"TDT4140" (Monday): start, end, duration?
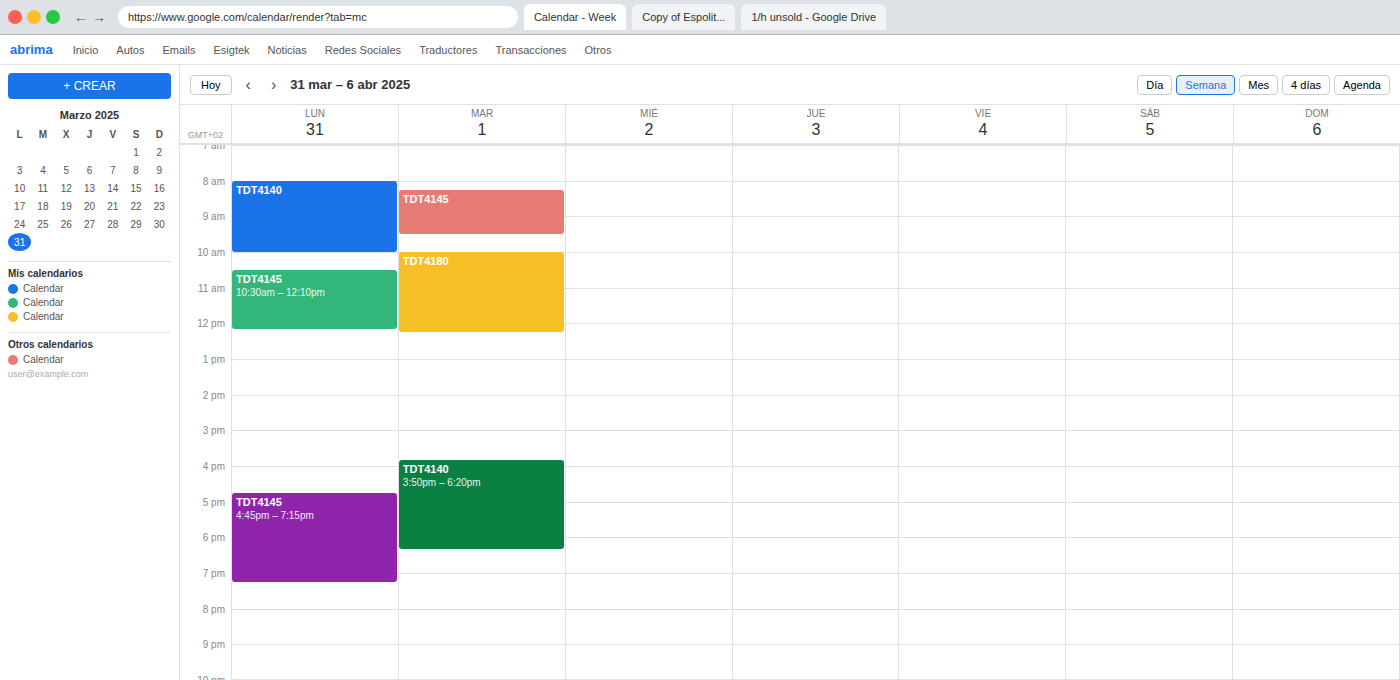
8:00 AM to 10:00 AM, 2 hours